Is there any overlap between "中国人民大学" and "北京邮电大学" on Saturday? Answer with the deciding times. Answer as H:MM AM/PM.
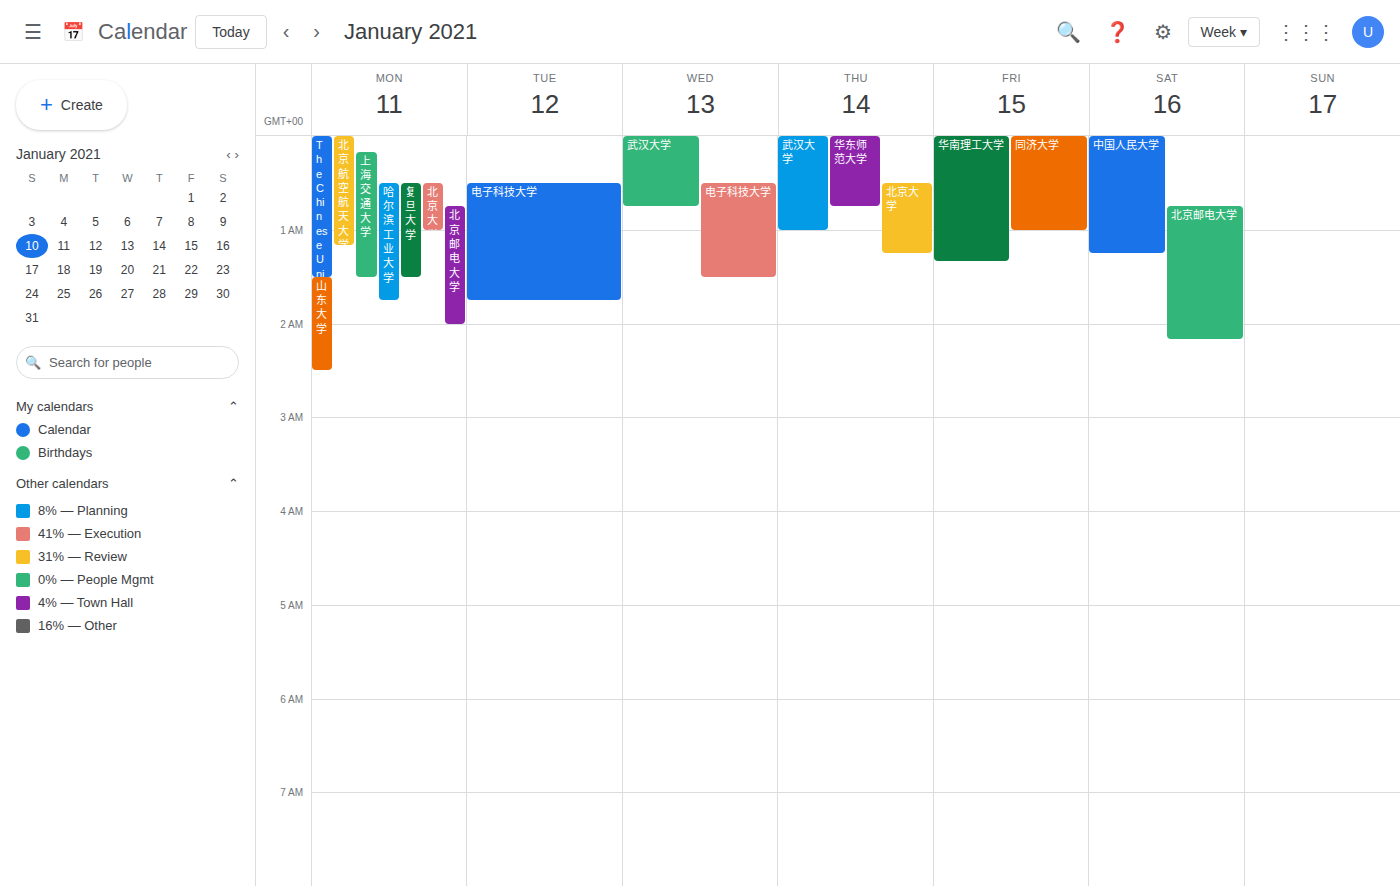
"北京邮电大学" starts at 12:45 AM, before "中国人民大学" ends at 1:15 AM -- they overlap.